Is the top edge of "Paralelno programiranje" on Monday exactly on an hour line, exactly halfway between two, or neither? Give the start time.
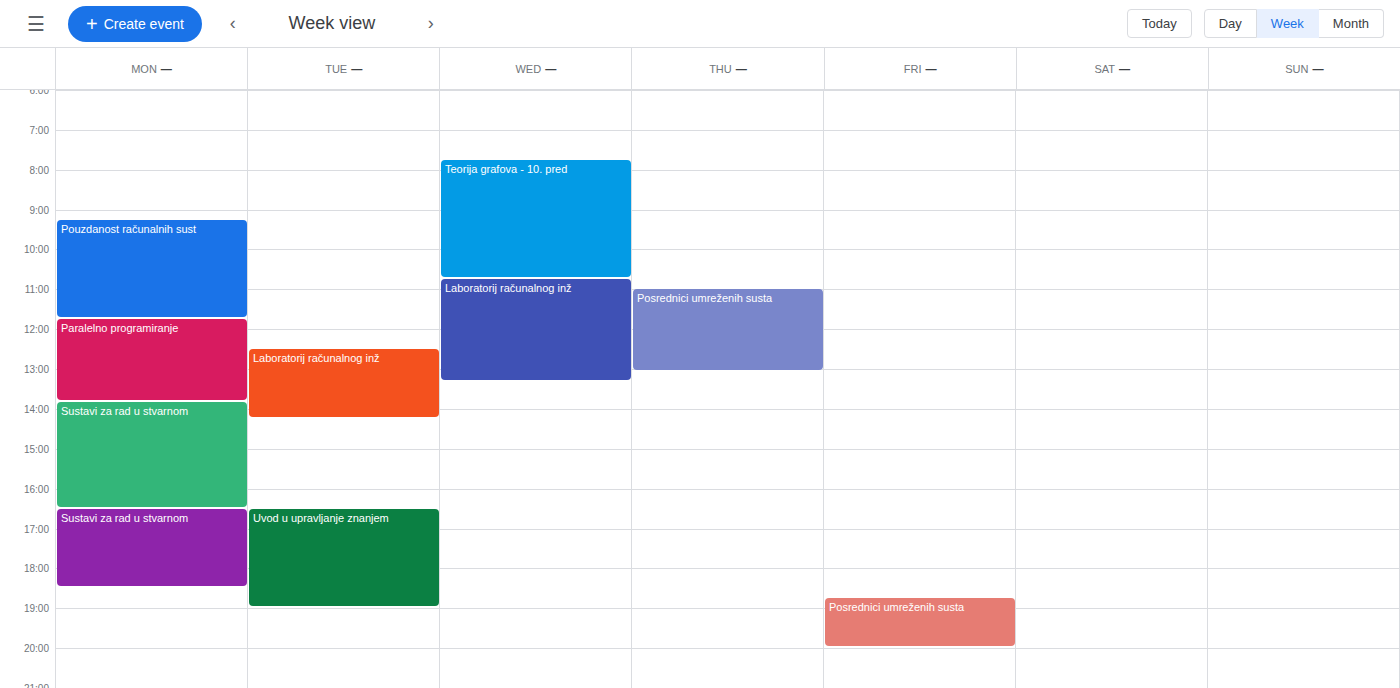
11:45 AM -- neither: three quarters of the way from the 11 AM line to the 12 PM line.